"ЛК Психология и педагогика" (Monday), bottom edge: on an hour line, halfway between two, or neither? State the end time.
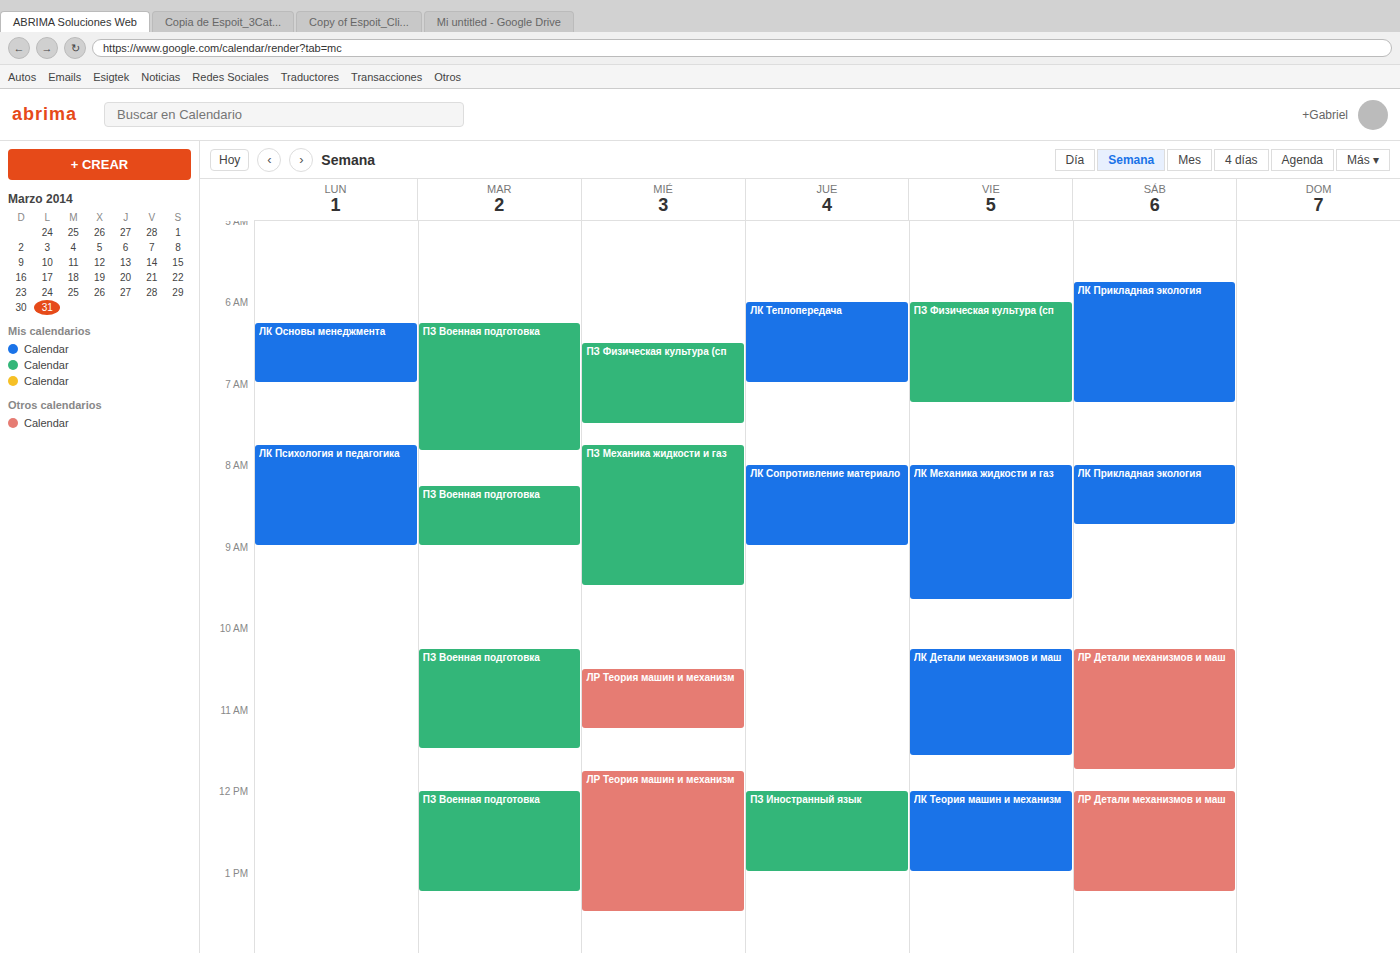
9:00 AM -- exactly on the 9 AM line.